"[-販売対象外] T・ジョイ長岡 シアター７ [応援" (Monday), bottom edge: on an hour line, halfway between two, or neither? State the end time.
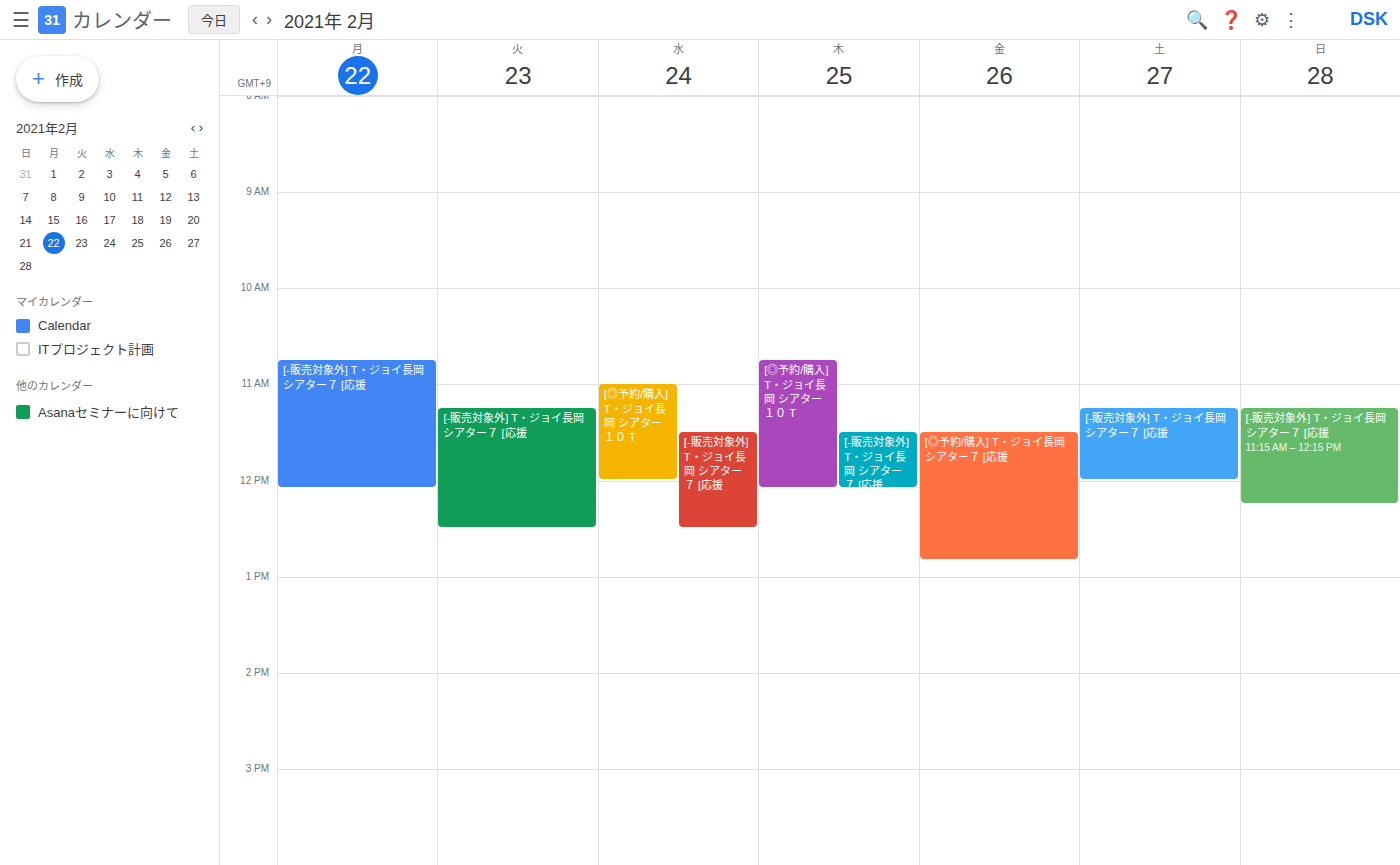
12:05 PM -- neither: 5 minutes below the 12 PM line and 55 minutes above the 1 PM line.